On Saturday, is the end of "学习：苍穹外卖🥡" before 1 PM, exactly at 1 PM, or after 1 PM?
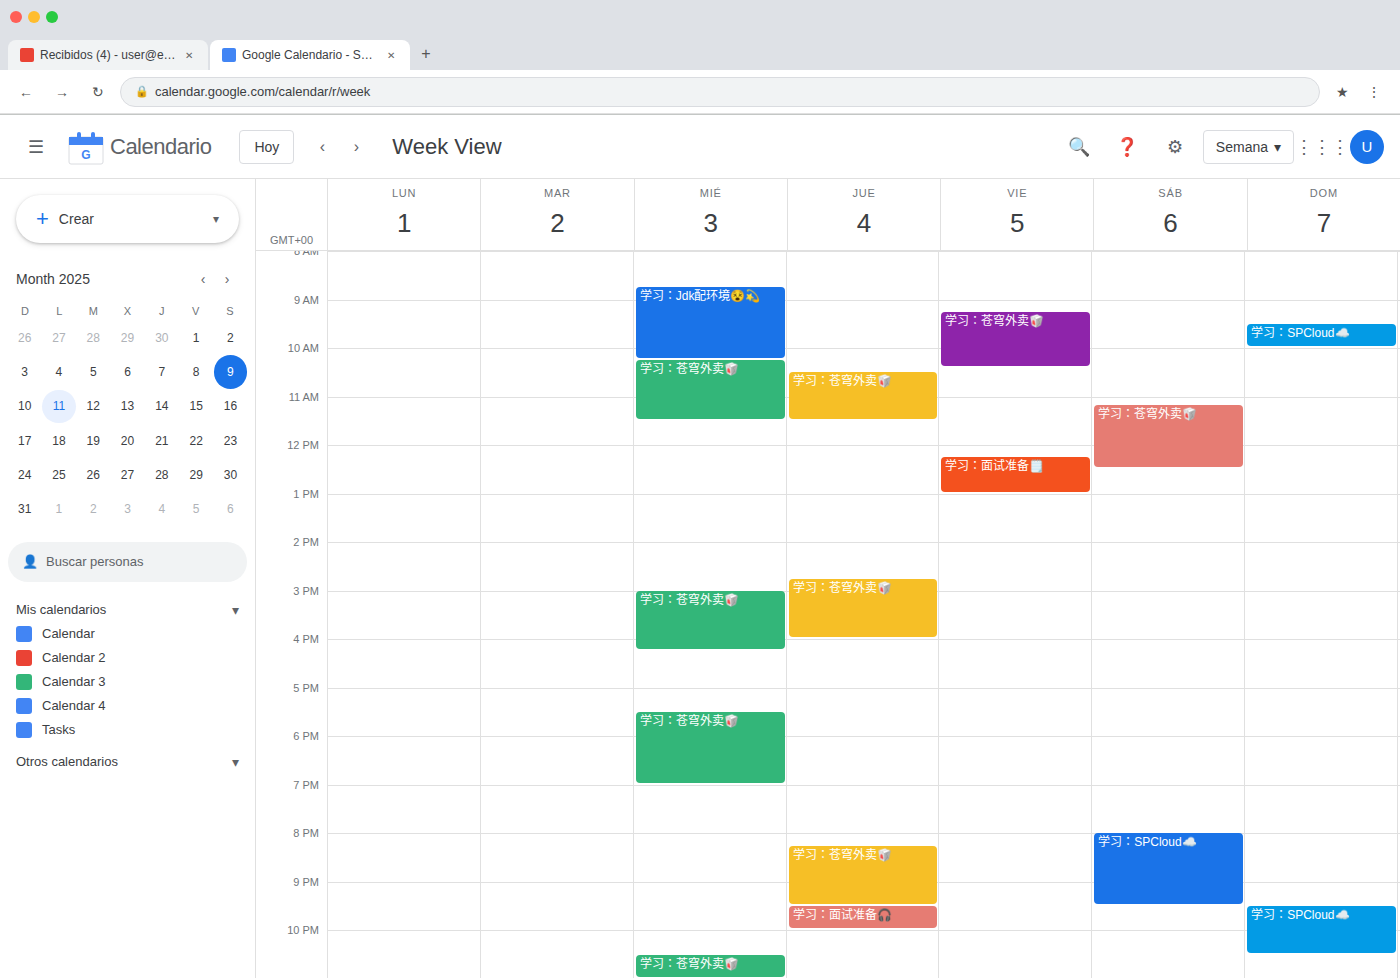
12:30 PM -- before 1 PM, 30 minutes above the 1 PM line.